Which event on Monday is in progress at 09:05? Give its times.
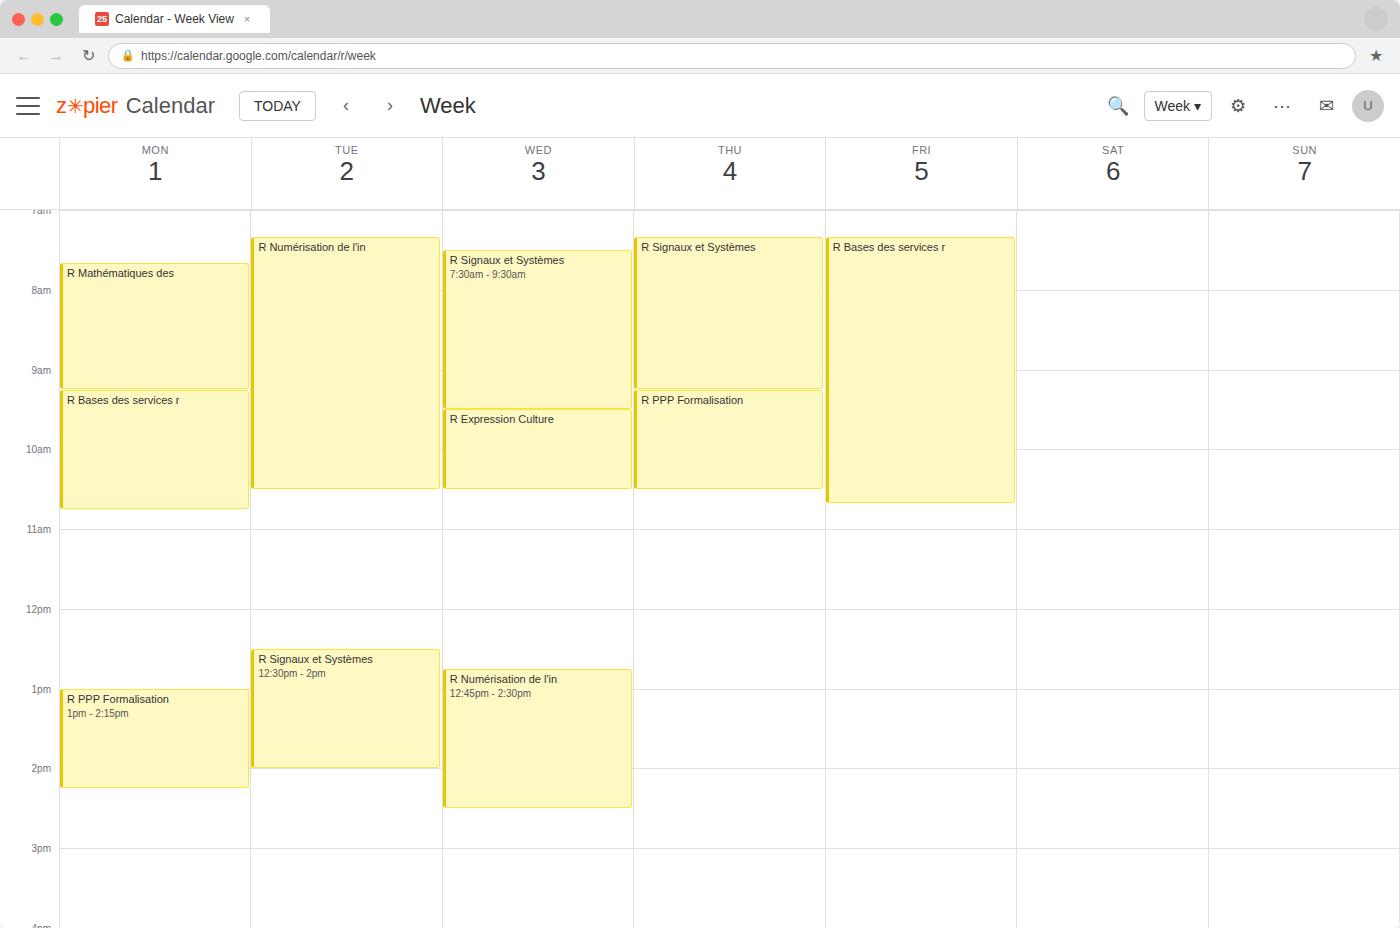
"R Mathématiques des", 07:40 to 09:15